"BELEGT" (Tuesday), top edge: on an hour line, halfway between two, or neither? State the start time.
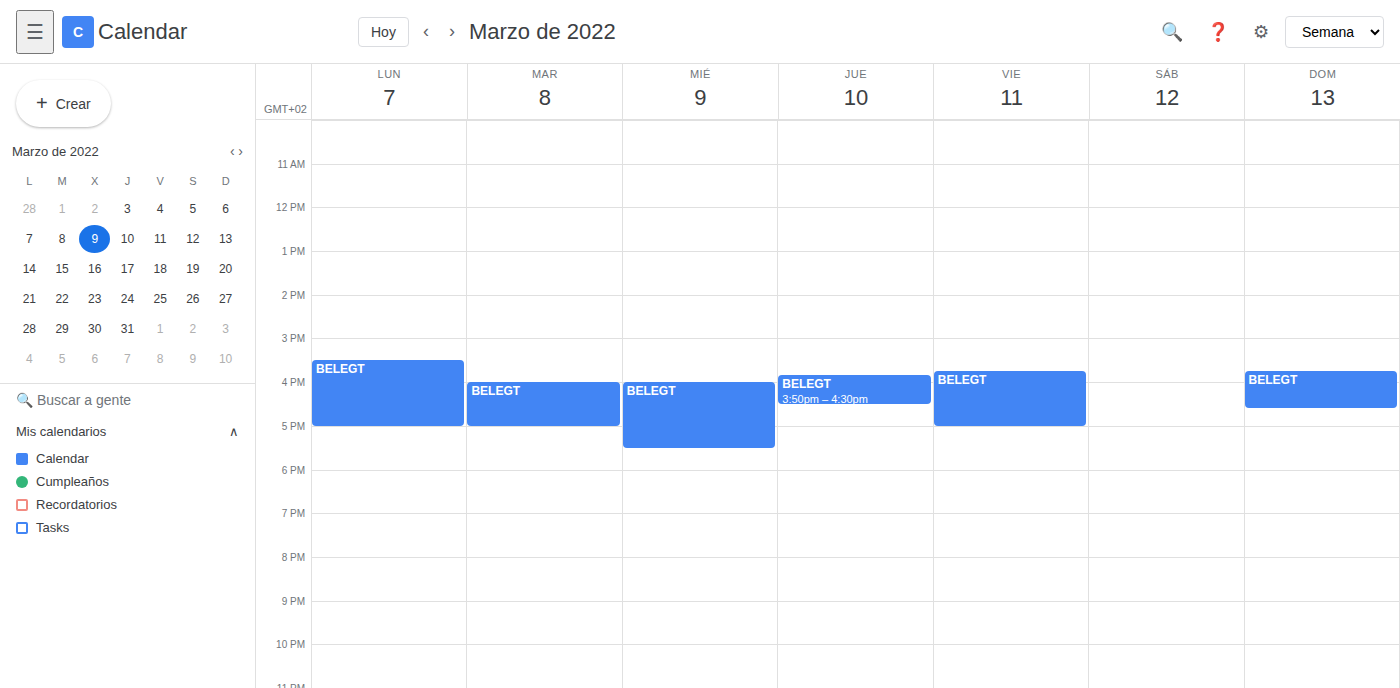
16:00 -- exactly on the 16:00 line.